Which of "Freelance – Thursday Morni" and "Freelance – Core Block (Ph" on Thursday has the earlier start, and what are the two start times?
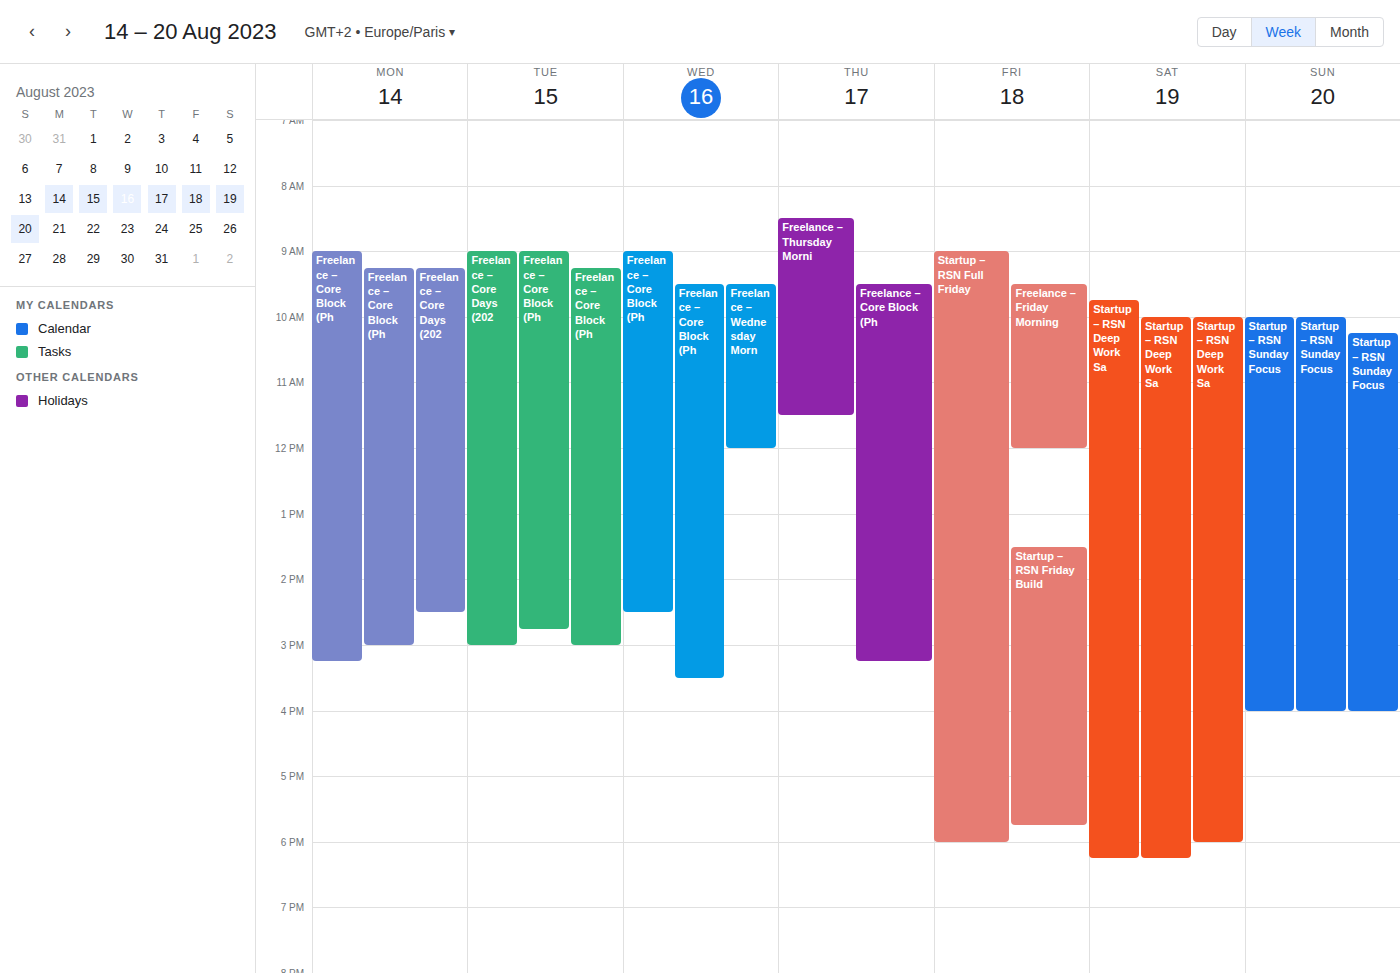
"Freelance – Thursday Morni" 8:30 AM; "Freelance – Core Block (Ph" 9:30 AM.